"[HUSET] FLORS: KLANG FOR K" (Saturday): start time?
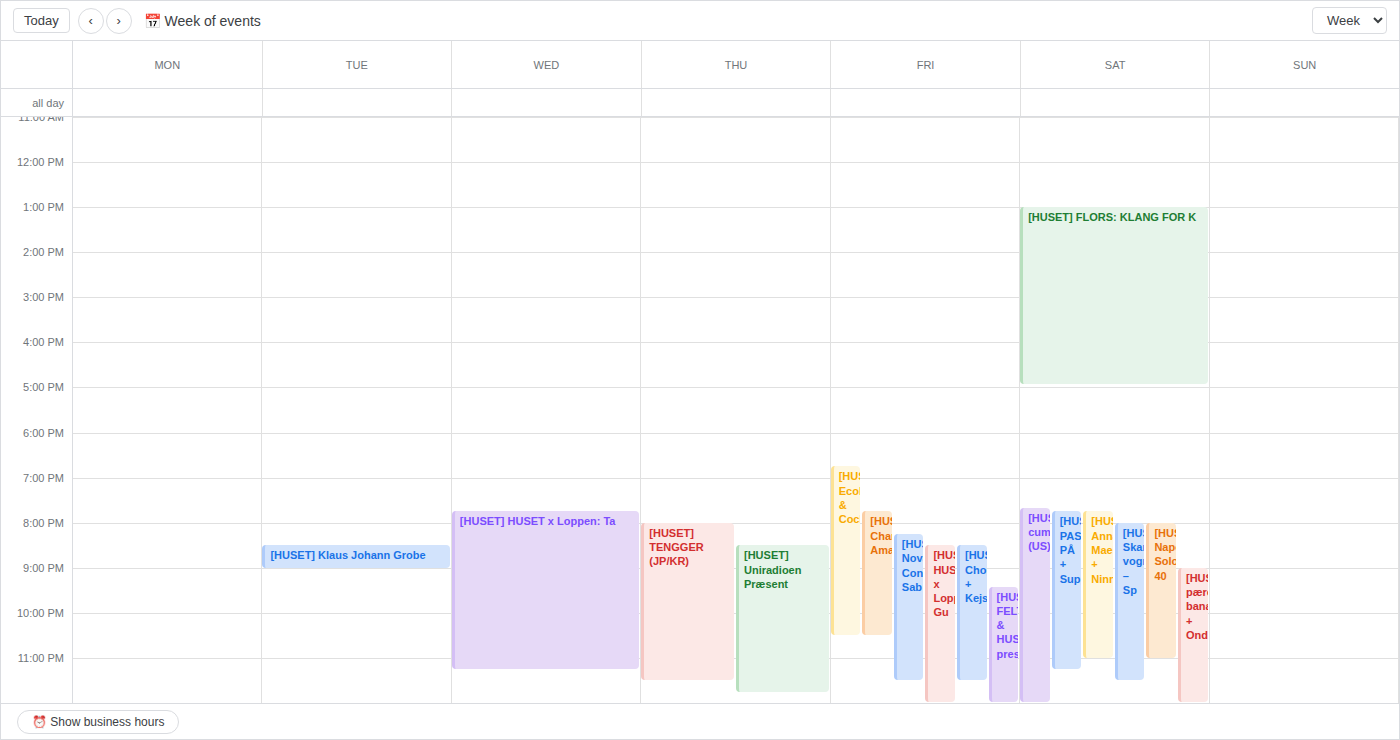
13:00